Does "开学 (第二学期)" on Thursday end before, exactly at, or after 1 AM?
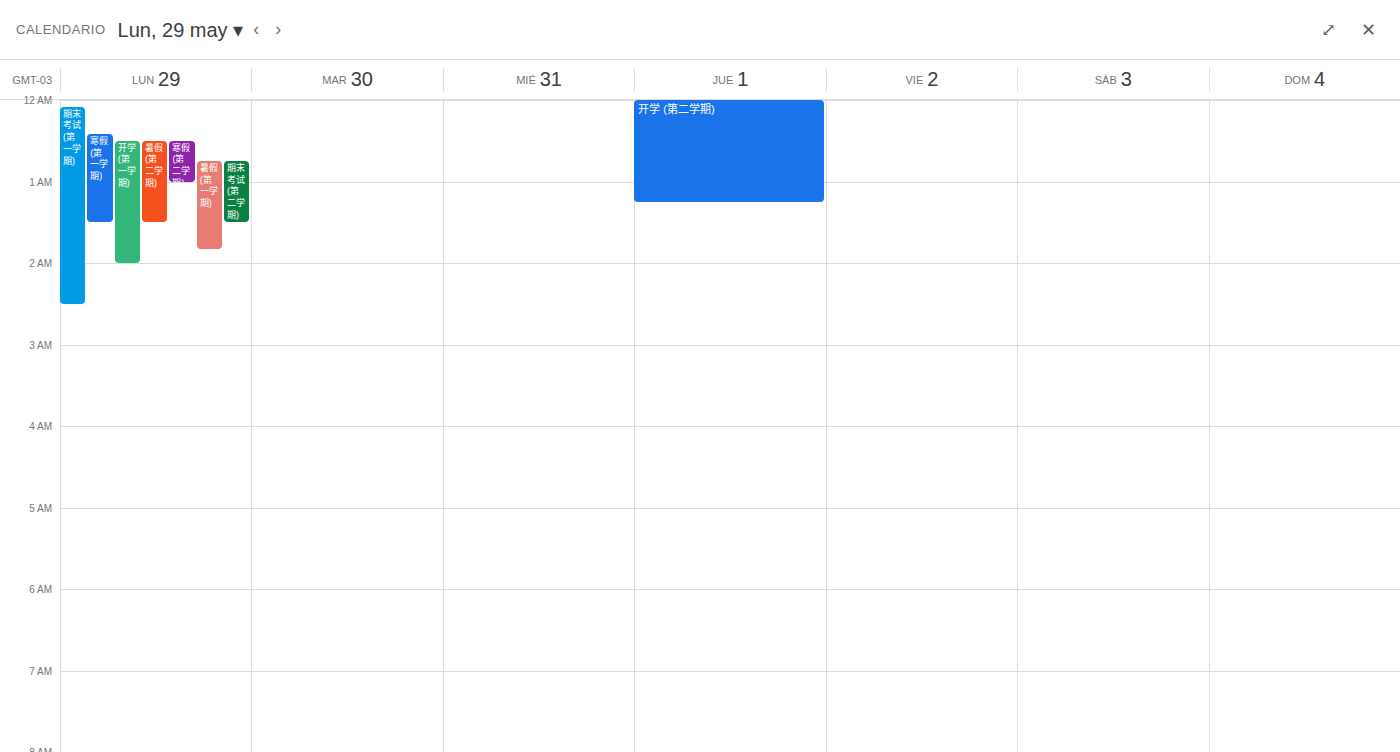
1:15 AM -- after 1 AM, 15 minutes below the 1 AM line.